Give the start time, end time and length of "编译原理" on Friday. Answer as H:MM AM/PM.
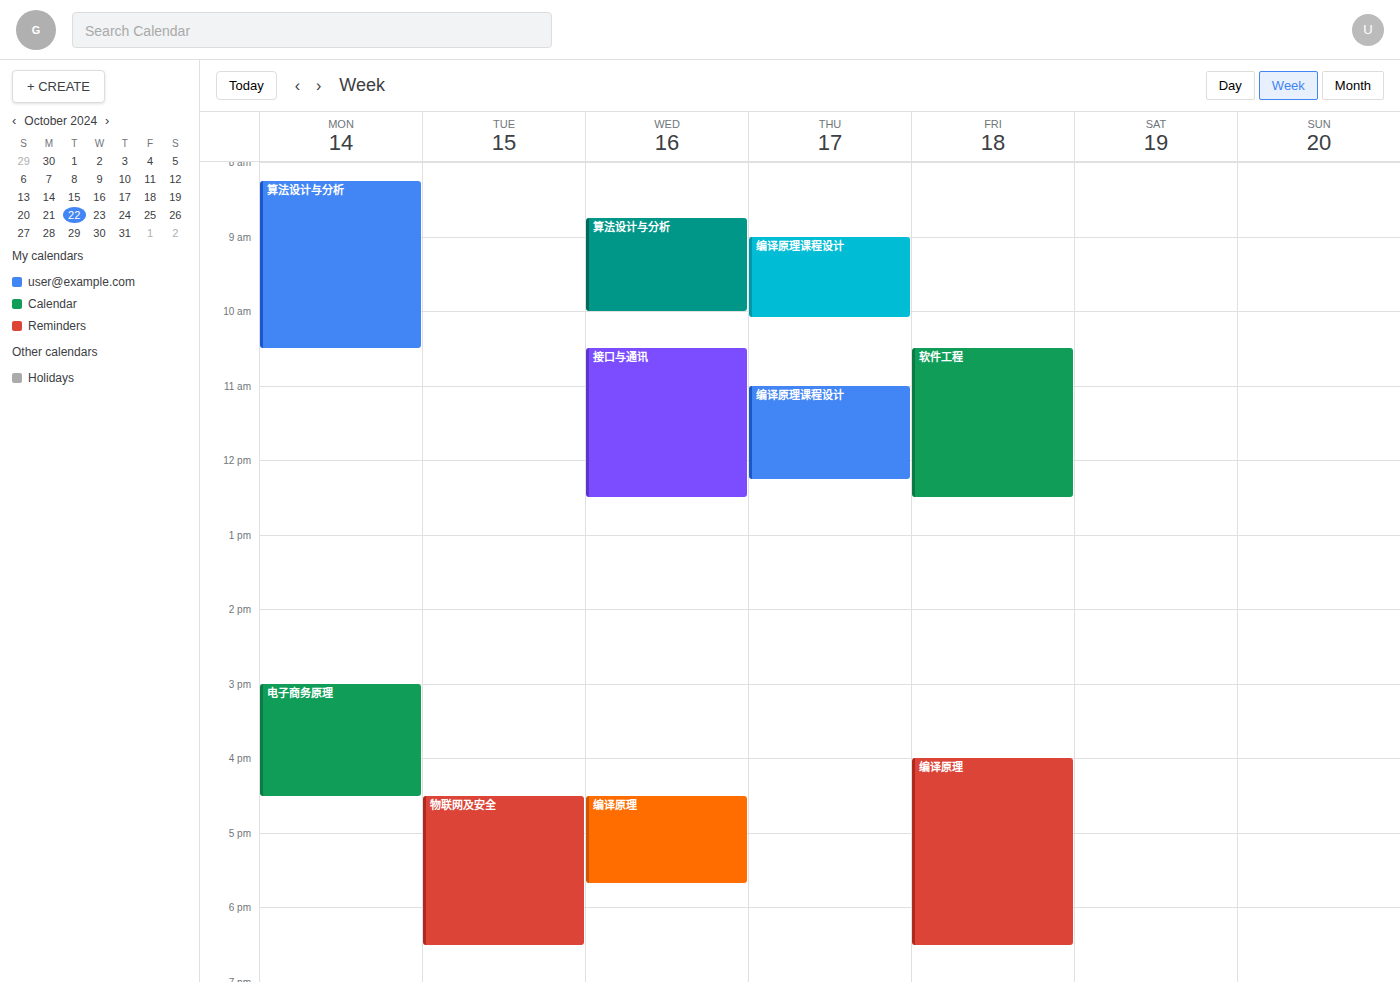
4:00 PM to 6:30 PM, 2 hours 30 minutes